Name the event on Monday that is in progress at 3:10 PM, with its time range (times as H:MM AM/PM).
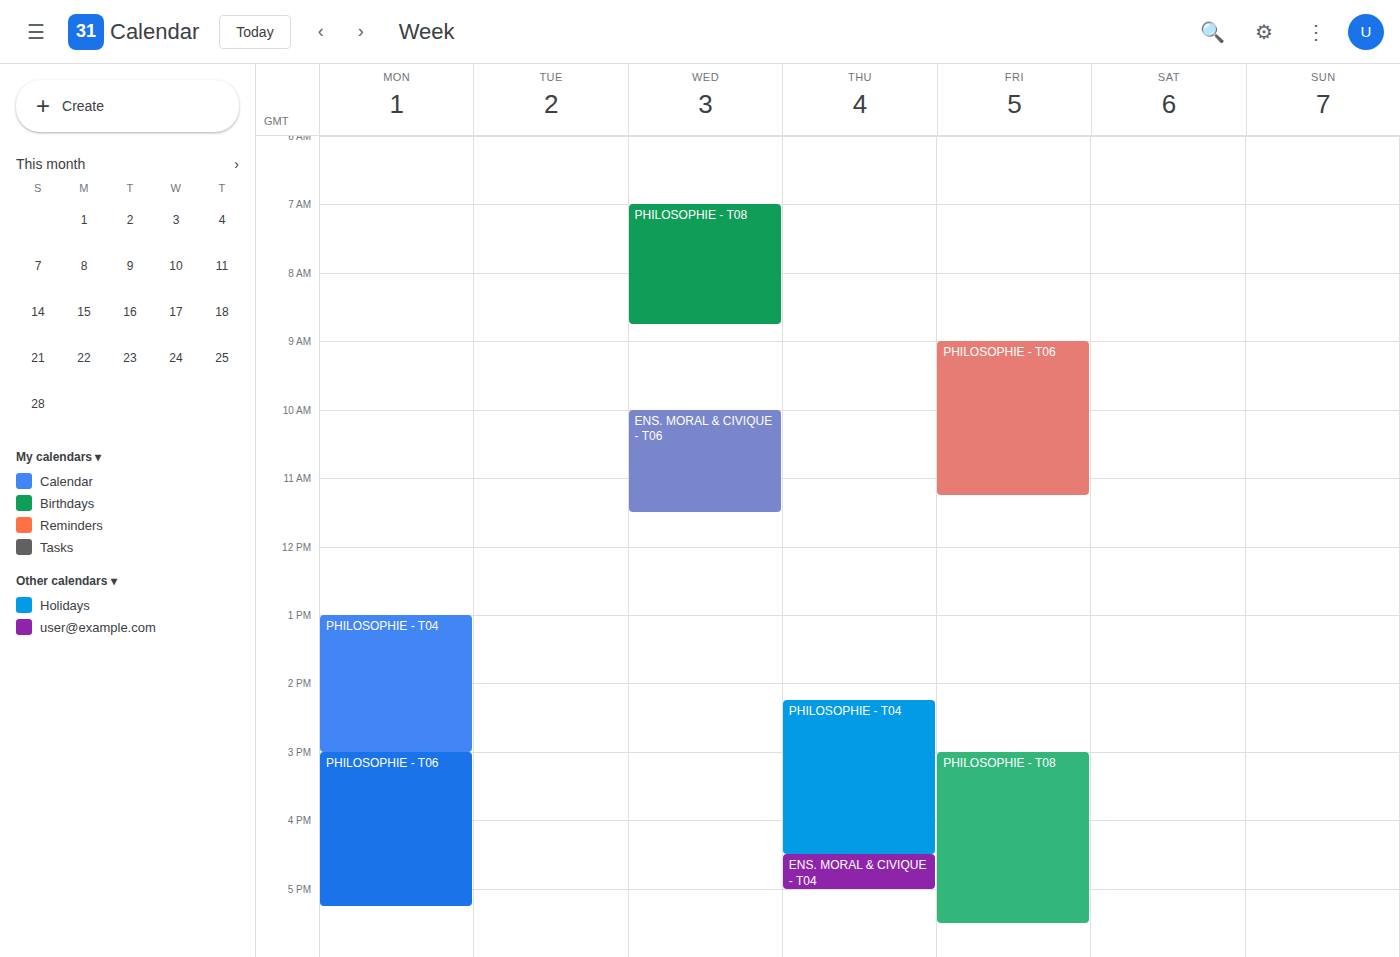
"PHILOSOPHIE - T06", 3:00 PM to 5:15 PM